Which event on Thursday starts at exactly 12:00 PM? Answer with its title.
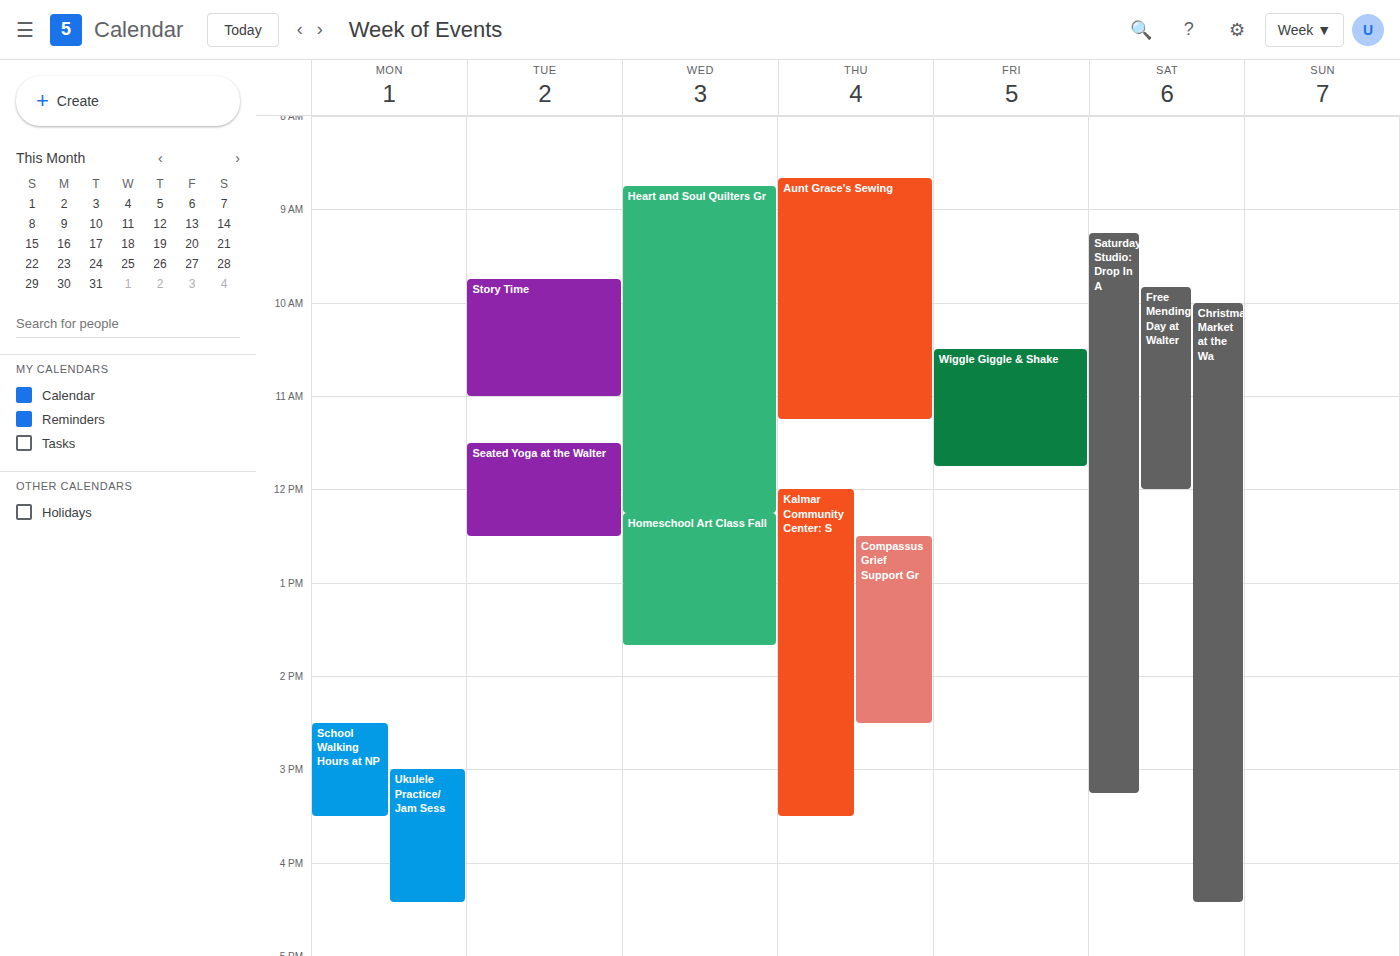
"Kalmar Community Center: S"